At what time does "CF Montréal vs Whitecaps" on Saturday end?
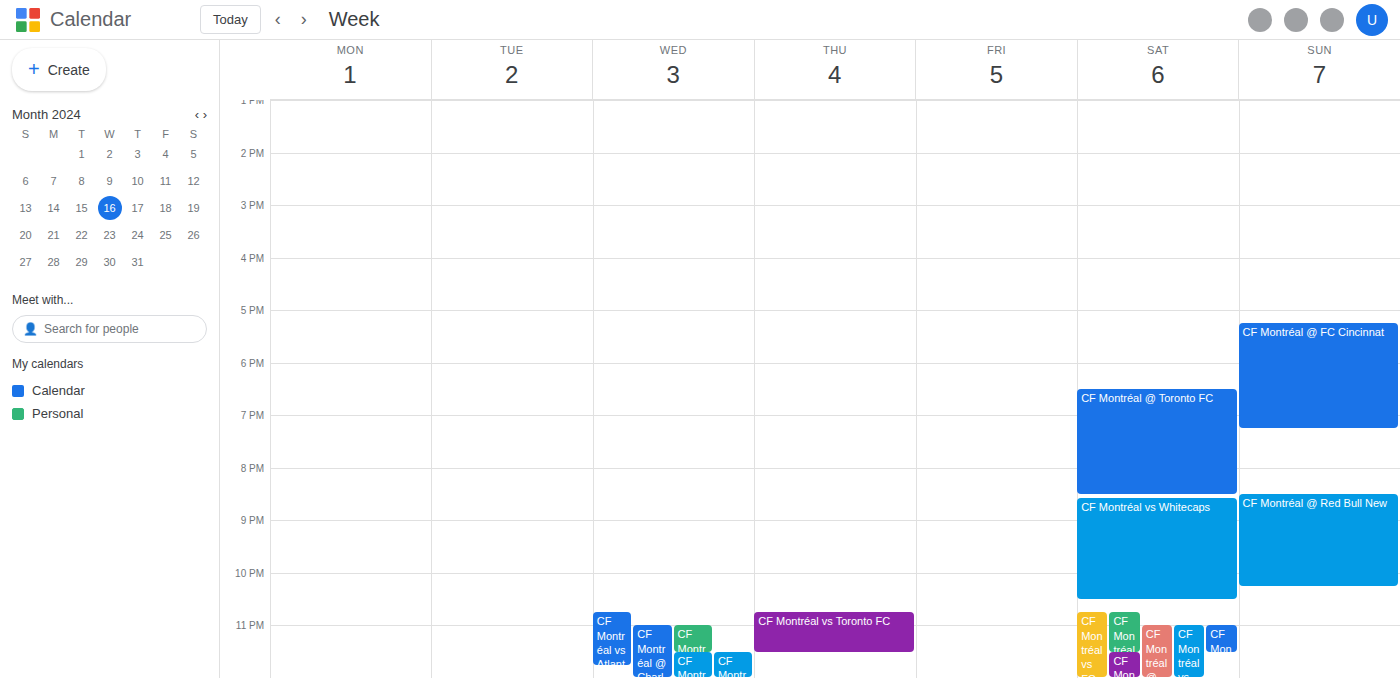
10:30 PM